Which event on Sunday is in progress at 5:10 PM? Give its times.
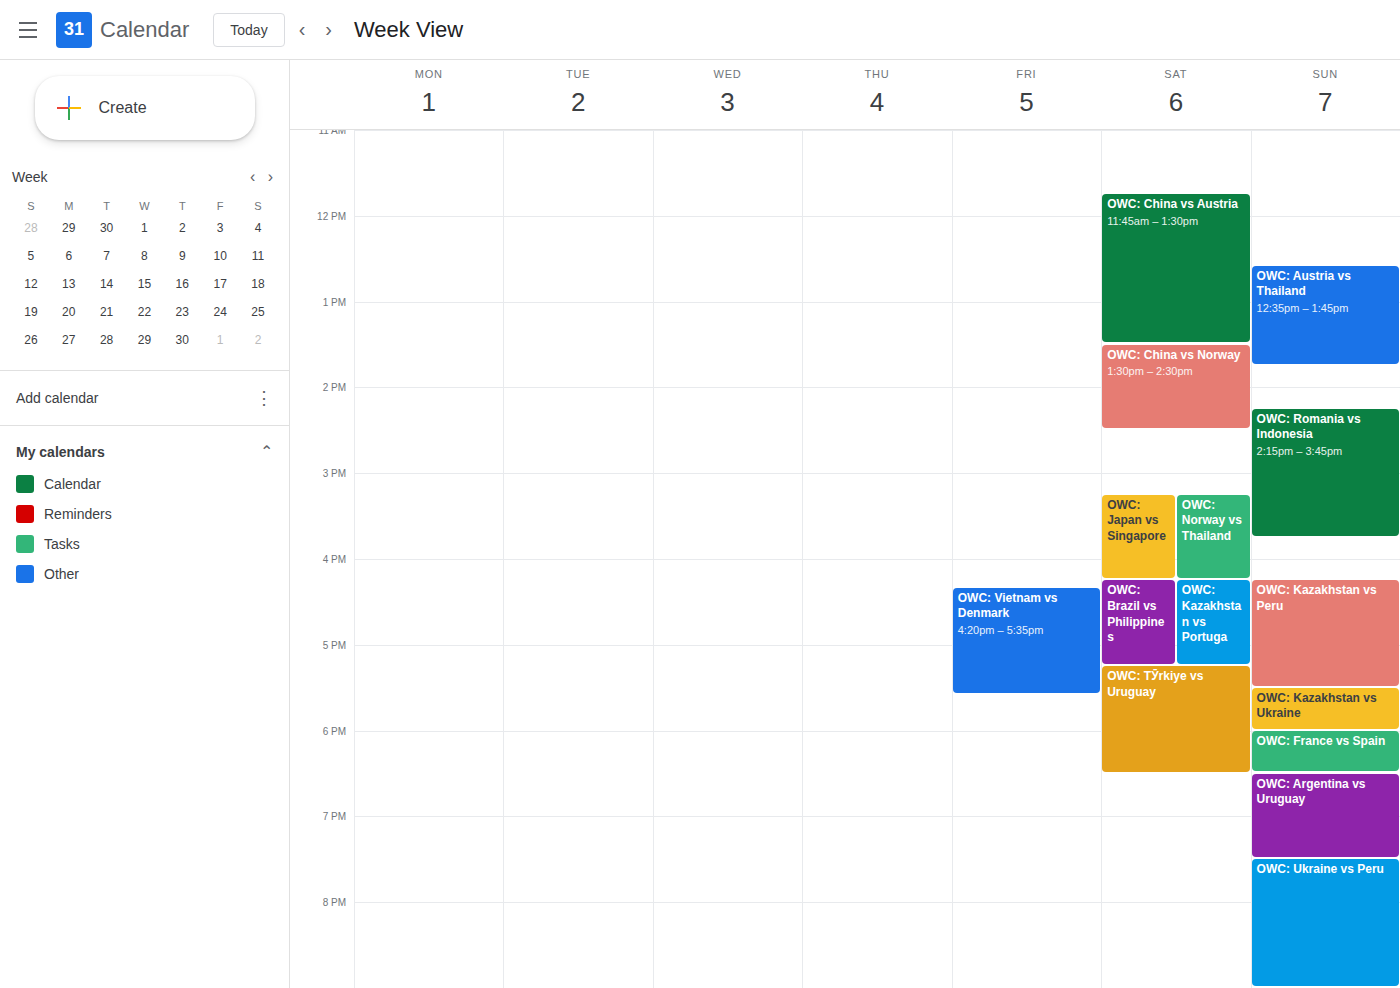
"OWC: Kazakhstan vs Peru", 4:15 PM to 5:30 PM